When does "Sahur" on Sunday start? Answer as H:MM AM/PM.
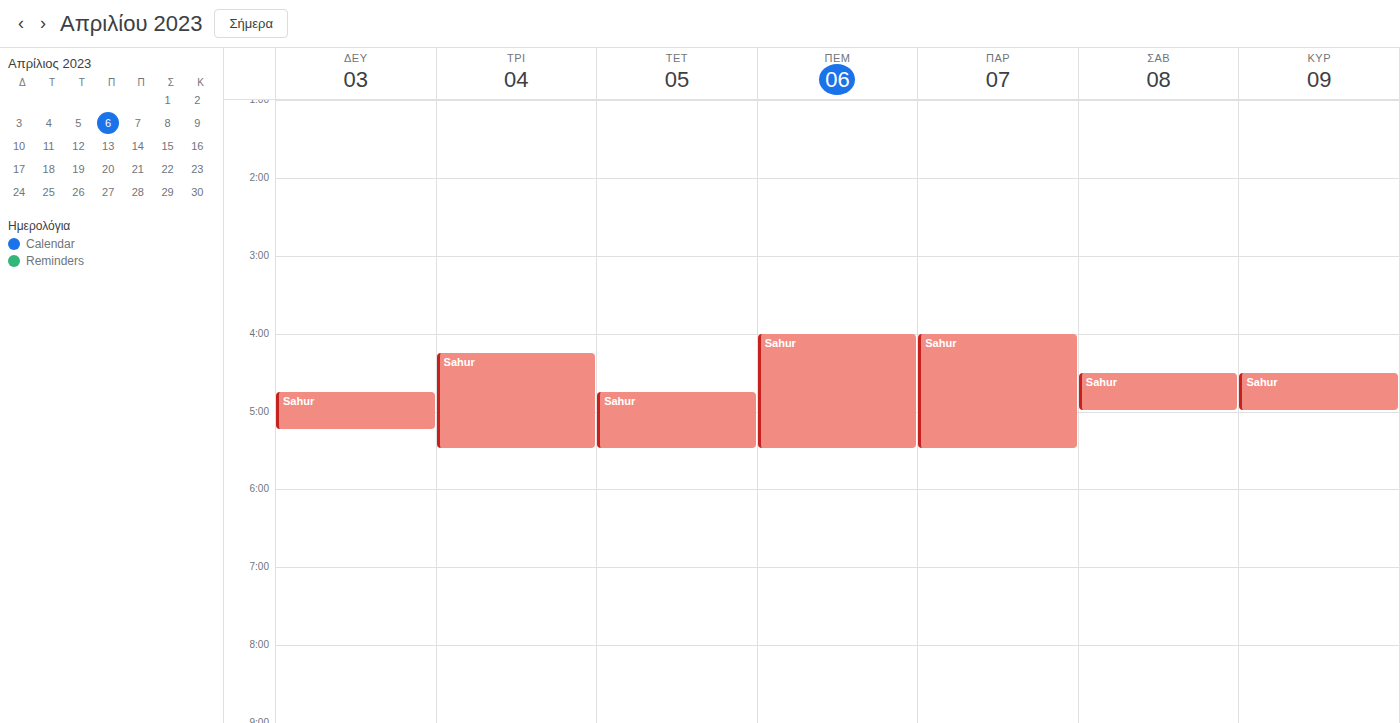
4:30 AM